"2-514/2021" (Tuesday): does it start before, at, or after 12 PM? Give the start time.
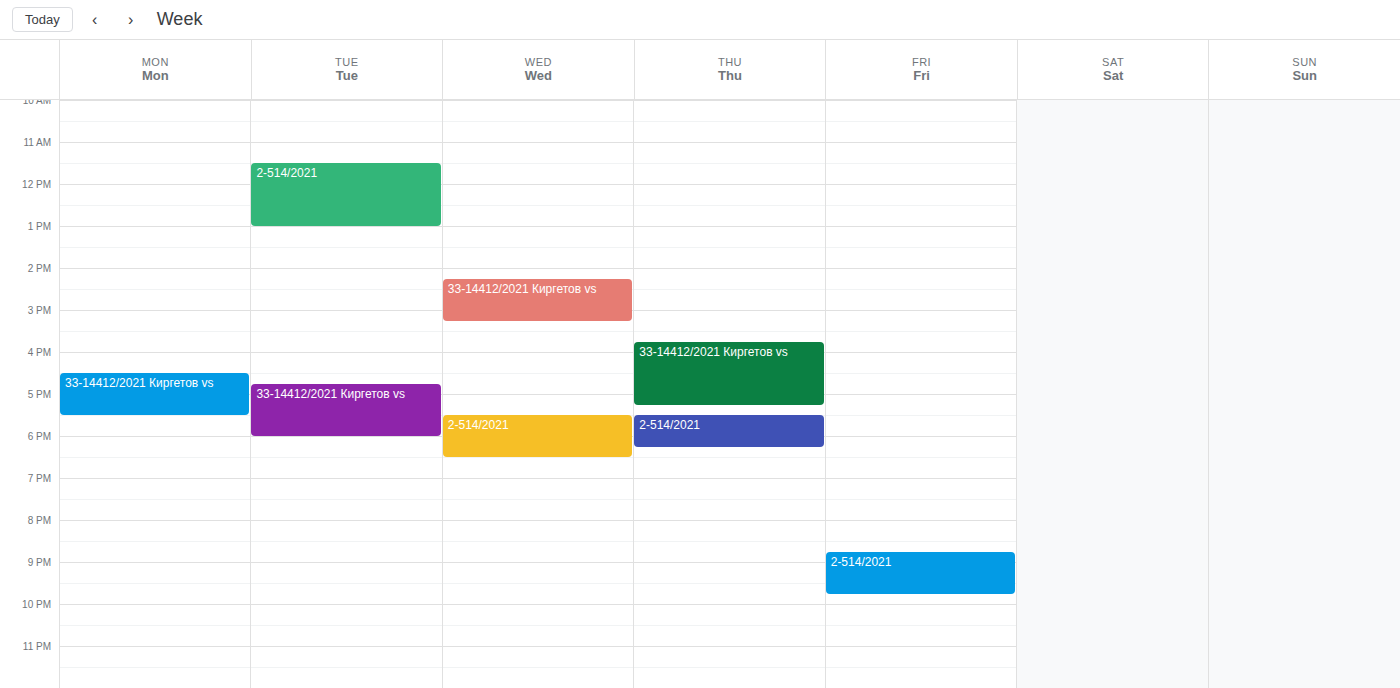
11:30 AM -- before 12 PM, 30 minutes above the 12 PM line.